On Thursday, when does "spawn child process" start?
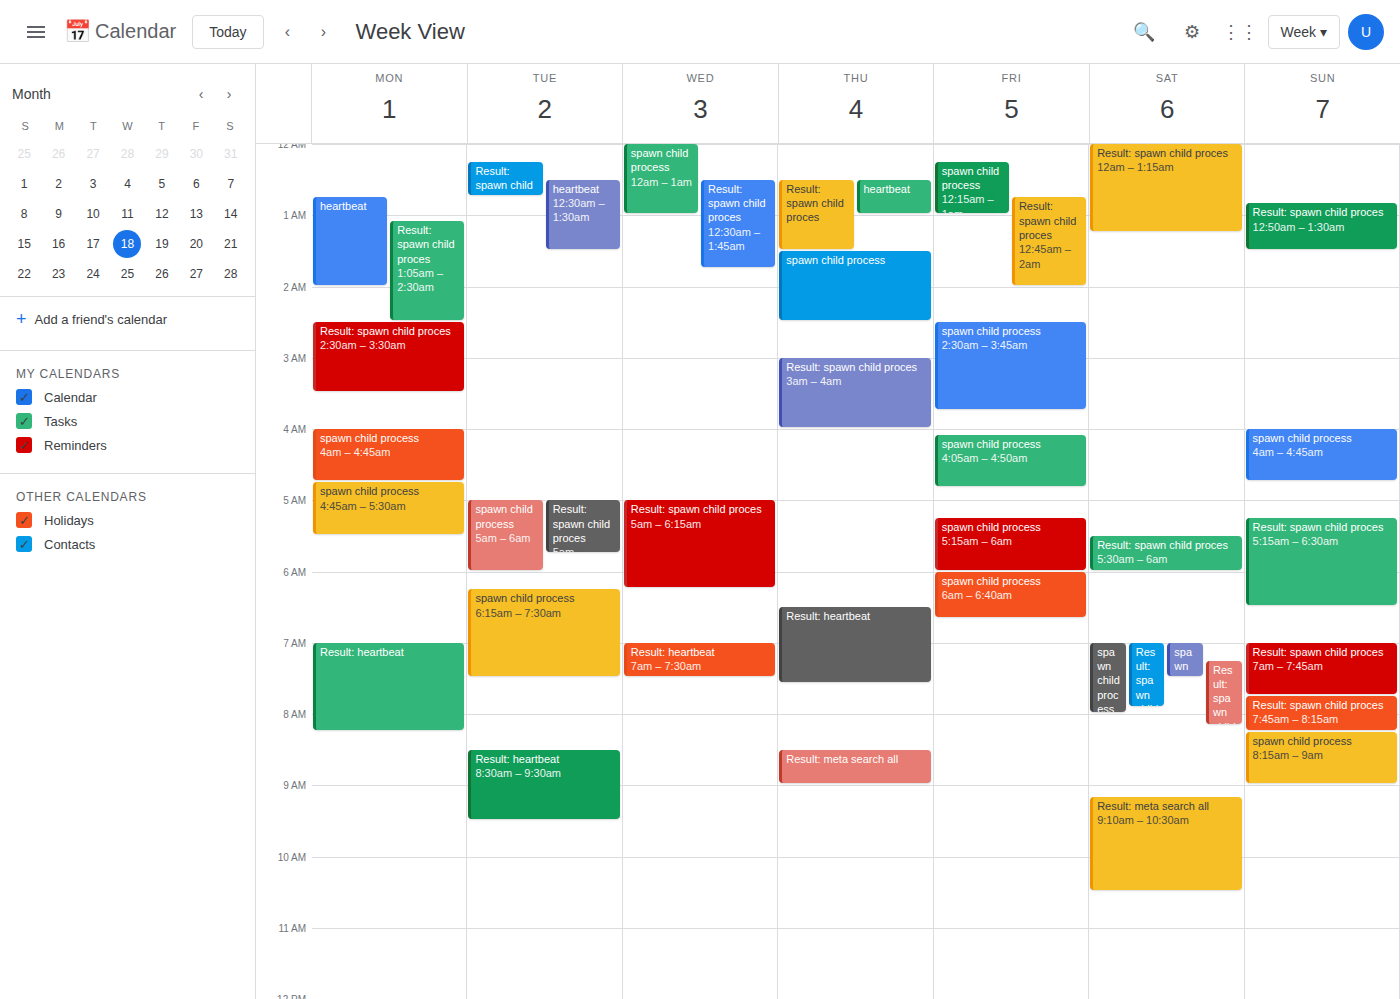
1:30 AM